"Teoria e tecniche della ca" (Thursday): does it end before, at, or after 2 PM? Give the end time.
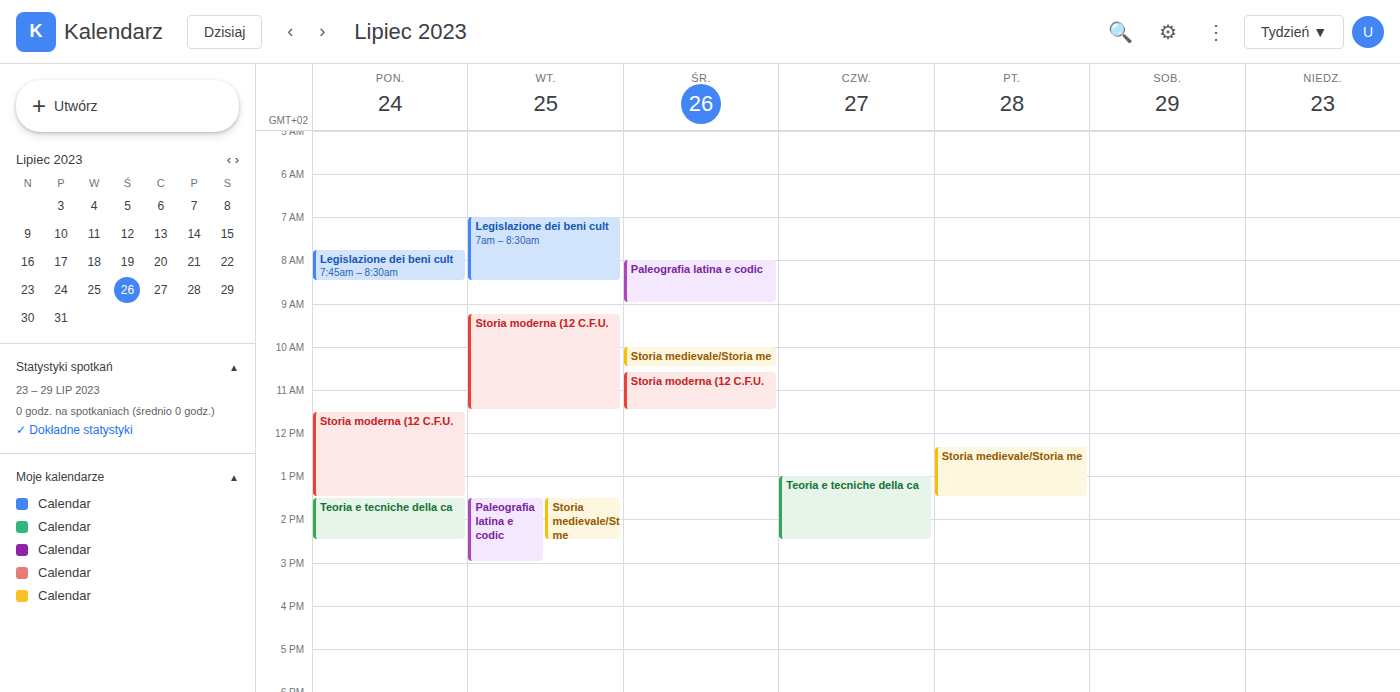
2:30 PM -- after 2 PM, 30 minutes below the 2 PM line.